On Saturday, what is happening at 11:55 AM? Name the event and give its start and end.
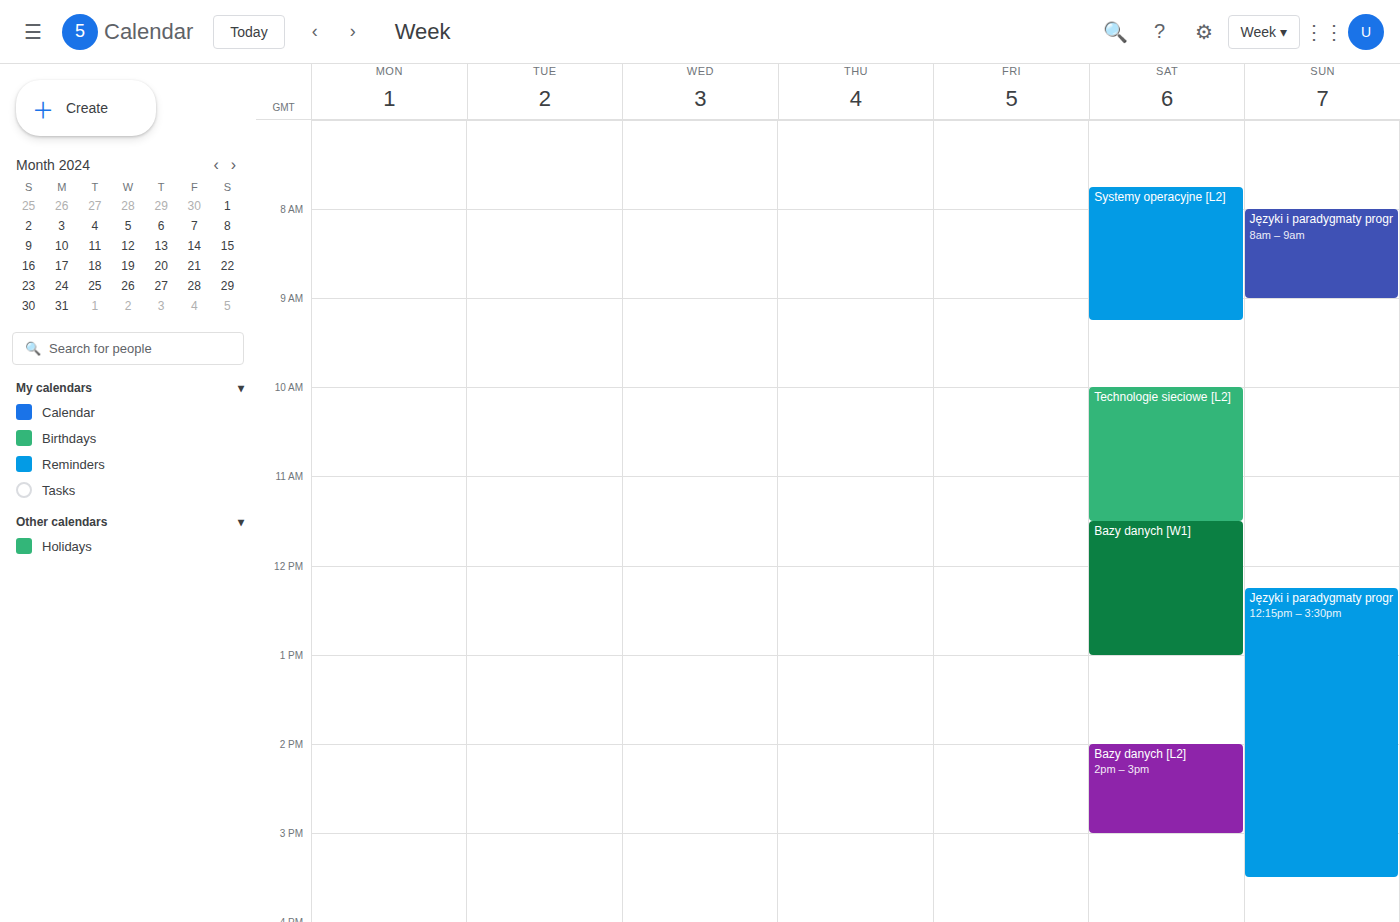
"Bazy danych [W1]", 11:30 AM to 1:00 PM